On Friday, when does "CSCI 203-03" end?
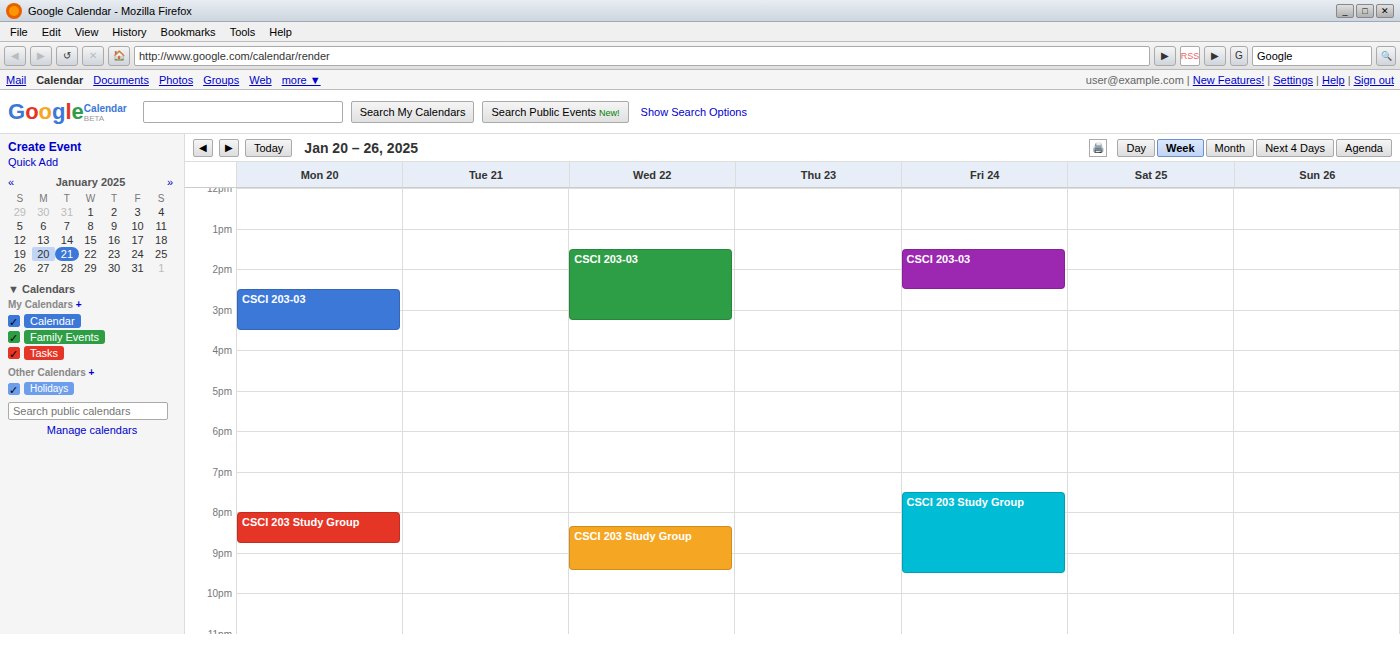
2:30 PM